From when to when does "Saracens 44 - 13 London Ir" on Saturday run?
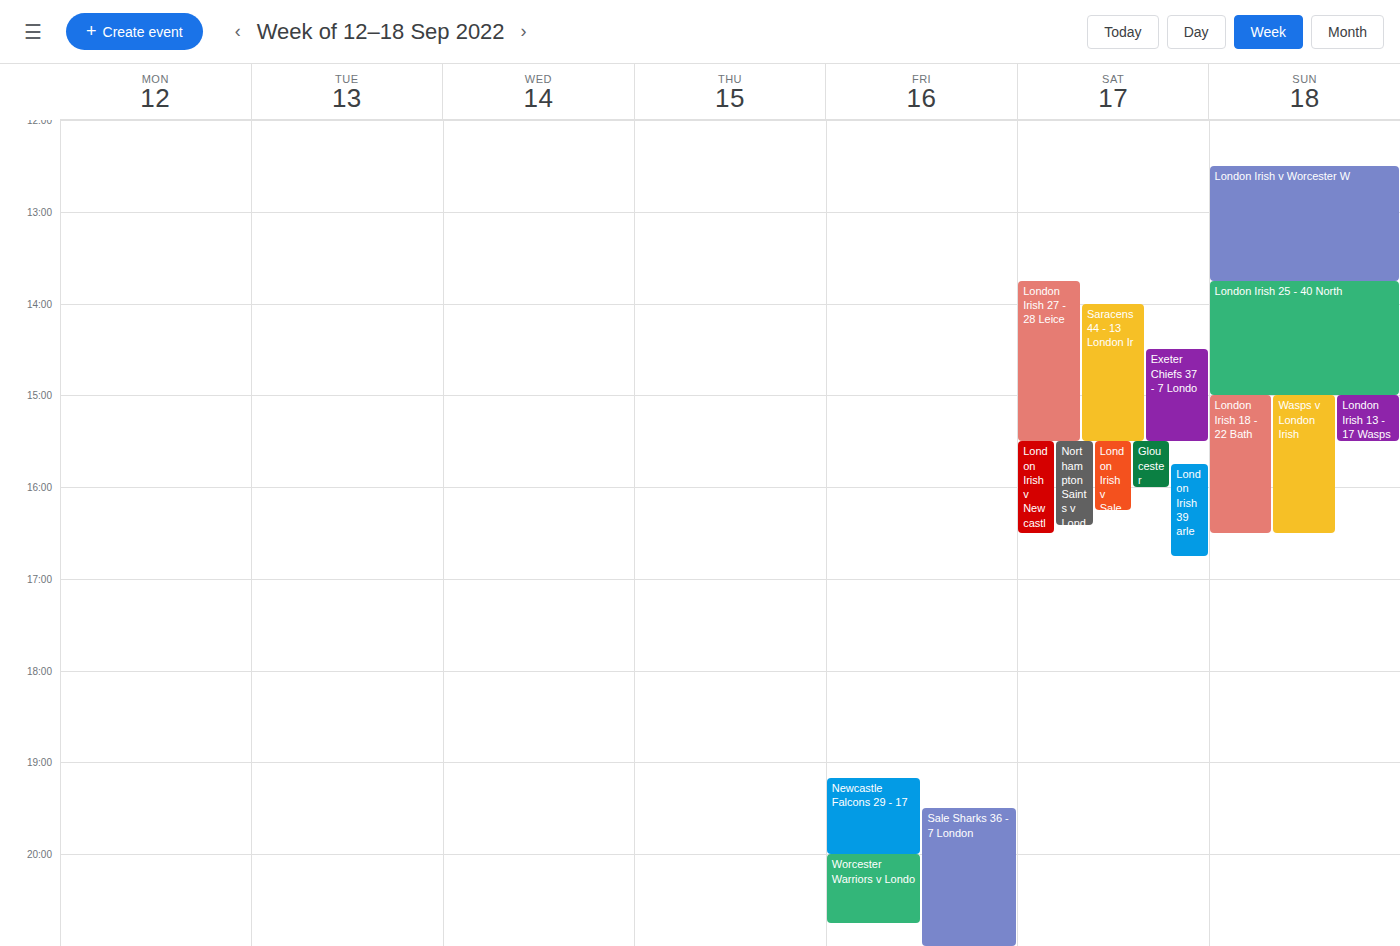
2:00 PM to 3:30 PM